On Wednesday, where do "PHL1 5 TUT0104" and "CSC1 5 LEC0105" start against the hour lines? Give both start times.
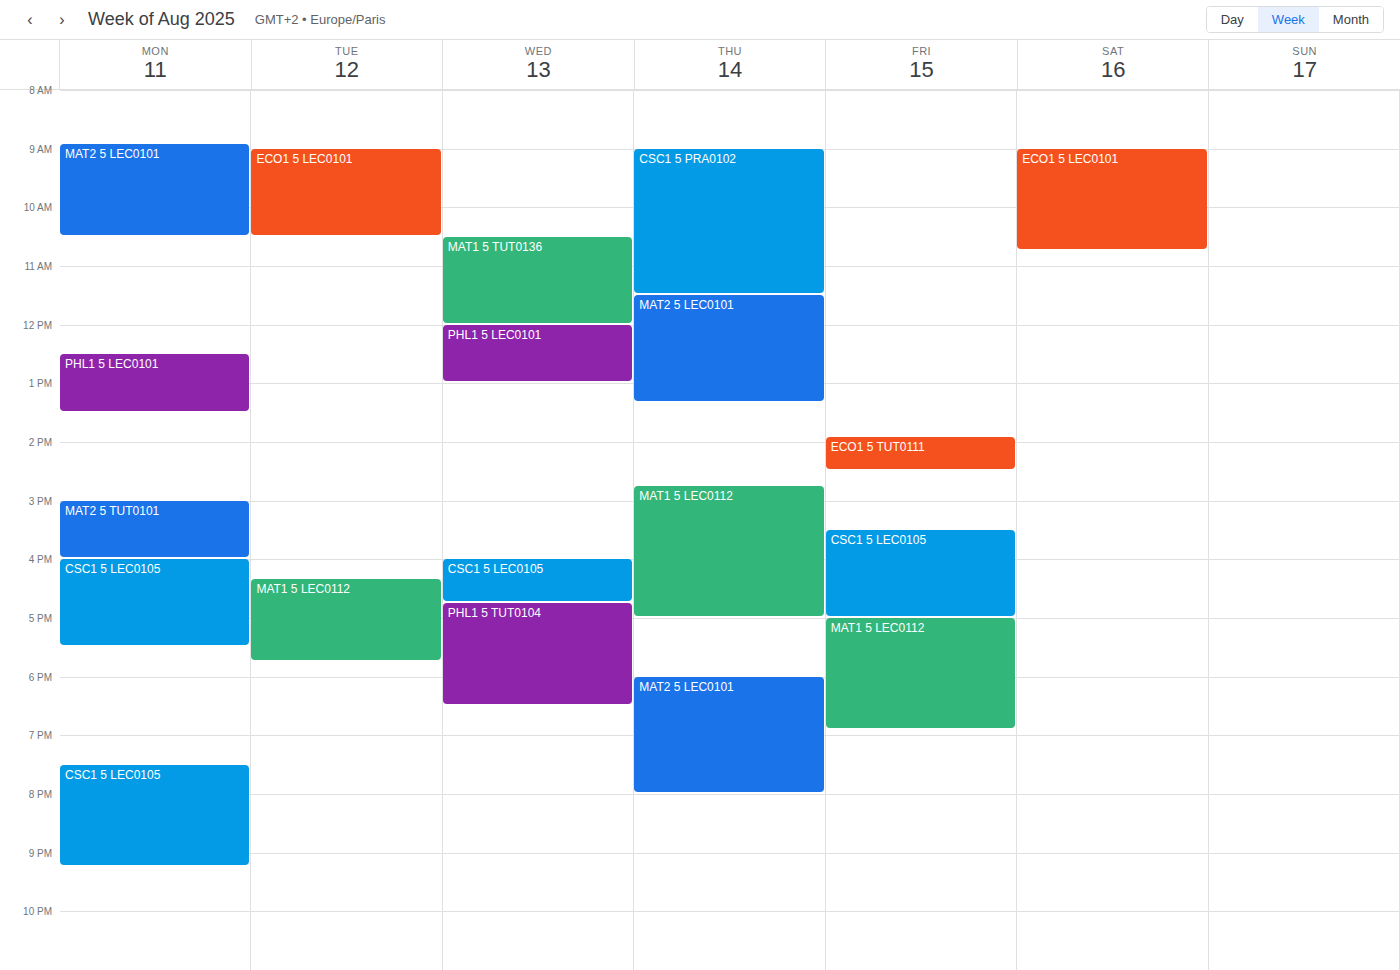
"PHL1 5 TUT0104": 4:45 PM, neither: three quarters of the way from the 4 PM line to the 5 PM line. "CSC1 5 LEC0105": 4:00 PM, exactly on the 4 PM line.